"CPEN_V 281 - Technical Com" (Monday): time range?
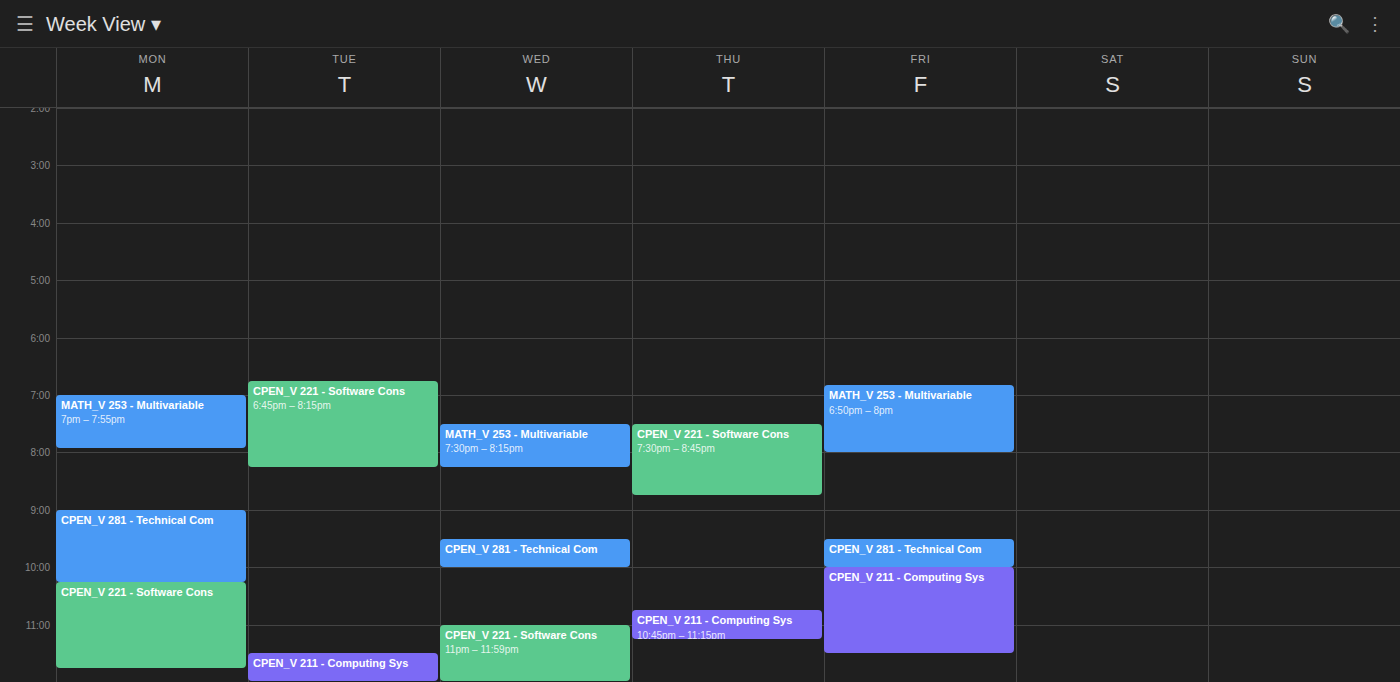
9:00 PM to 10:15 PM